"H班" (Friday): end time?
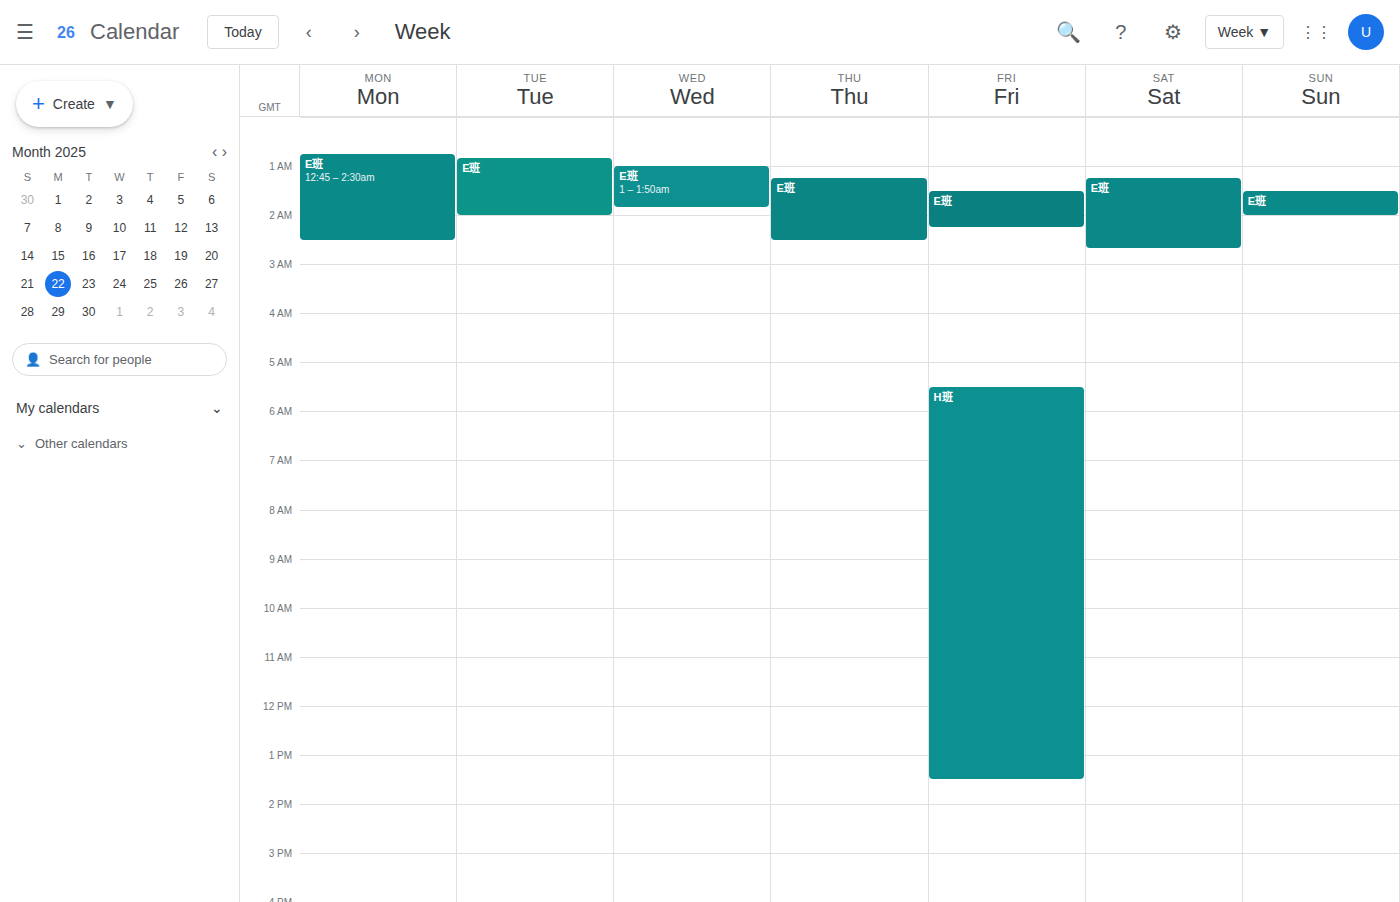
1:30 PM